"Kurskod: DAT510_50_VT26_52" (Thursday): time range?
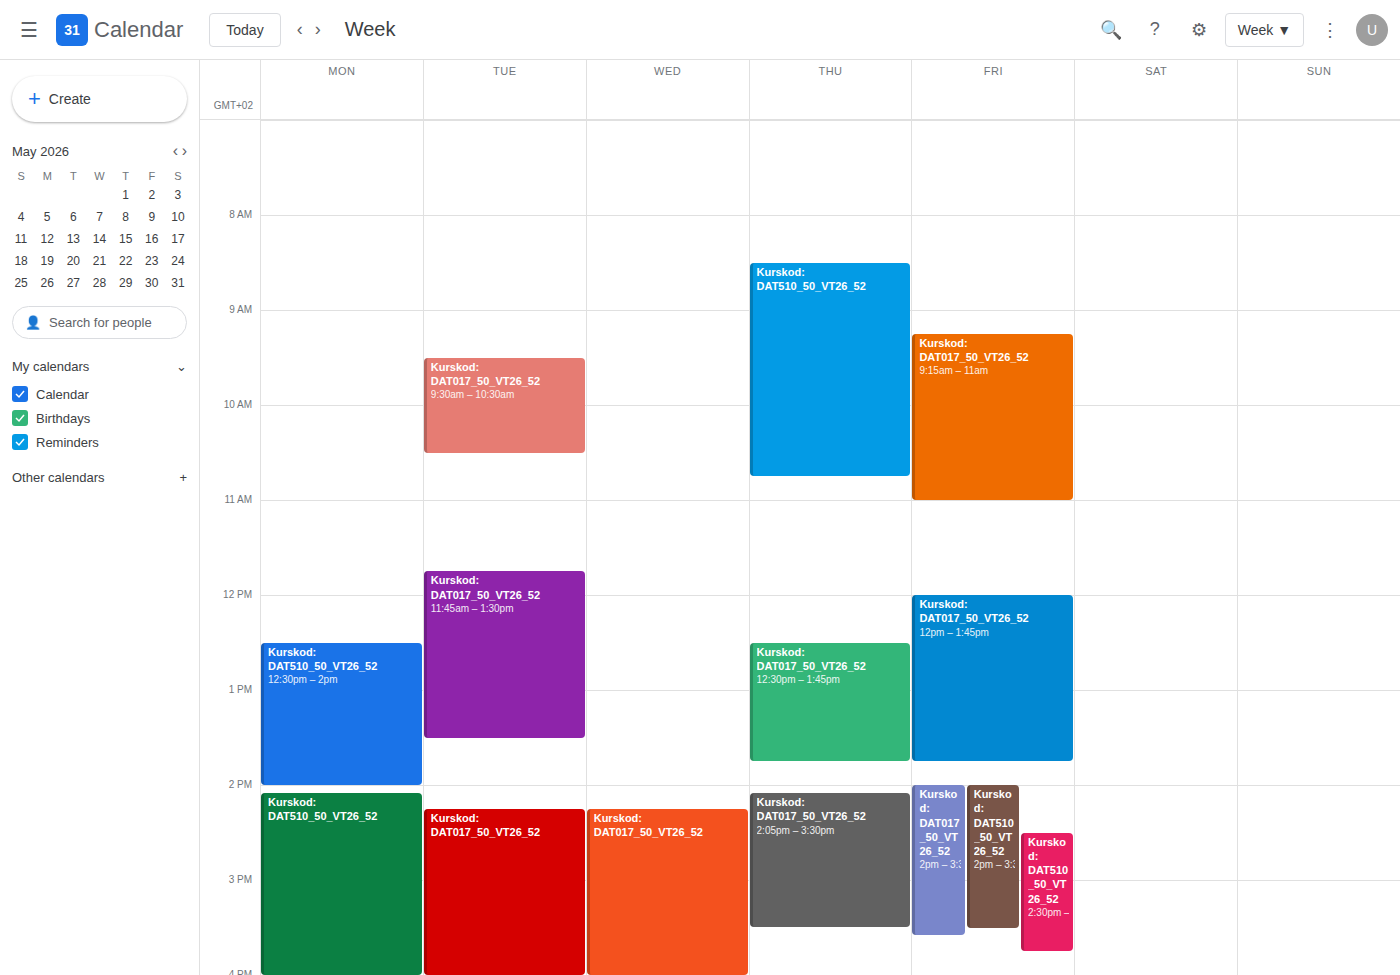
08:30 to 10:45